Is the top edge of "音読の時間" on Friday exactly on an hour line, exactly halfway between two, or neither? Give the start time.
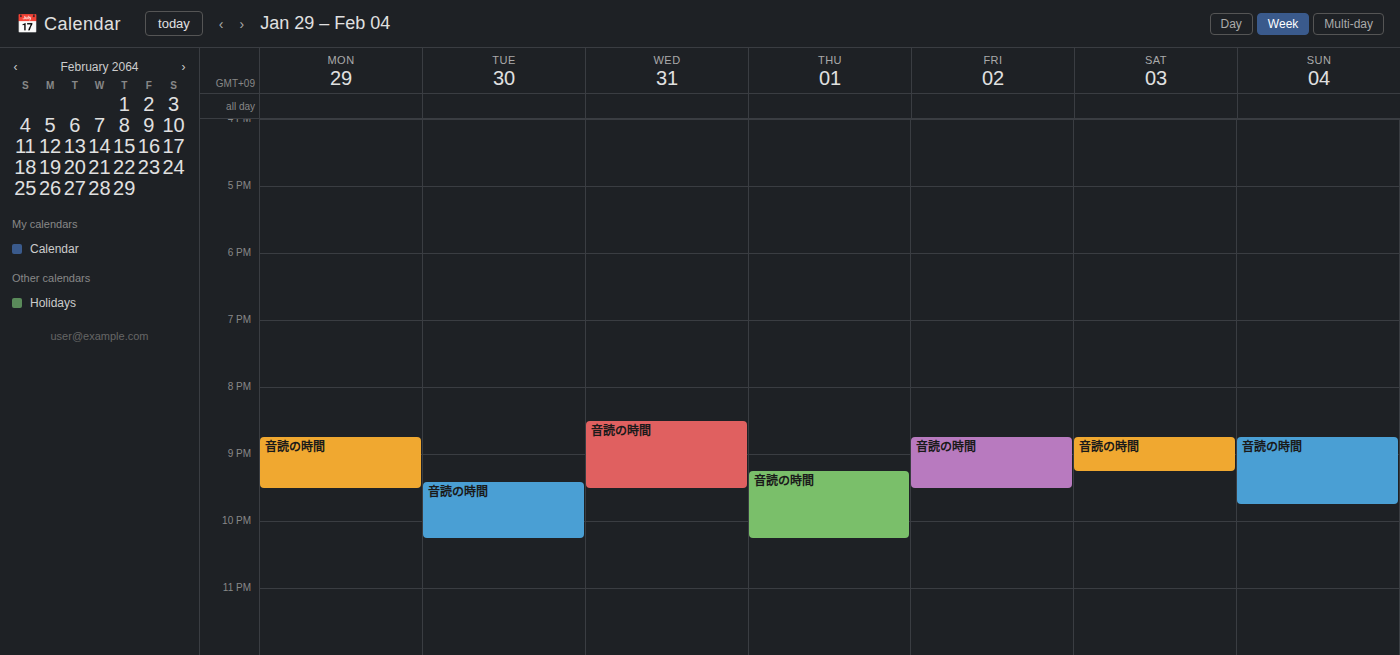
8:45 PM -- neither: three quarters of the way from the 8 PM line to the 9 PM line.